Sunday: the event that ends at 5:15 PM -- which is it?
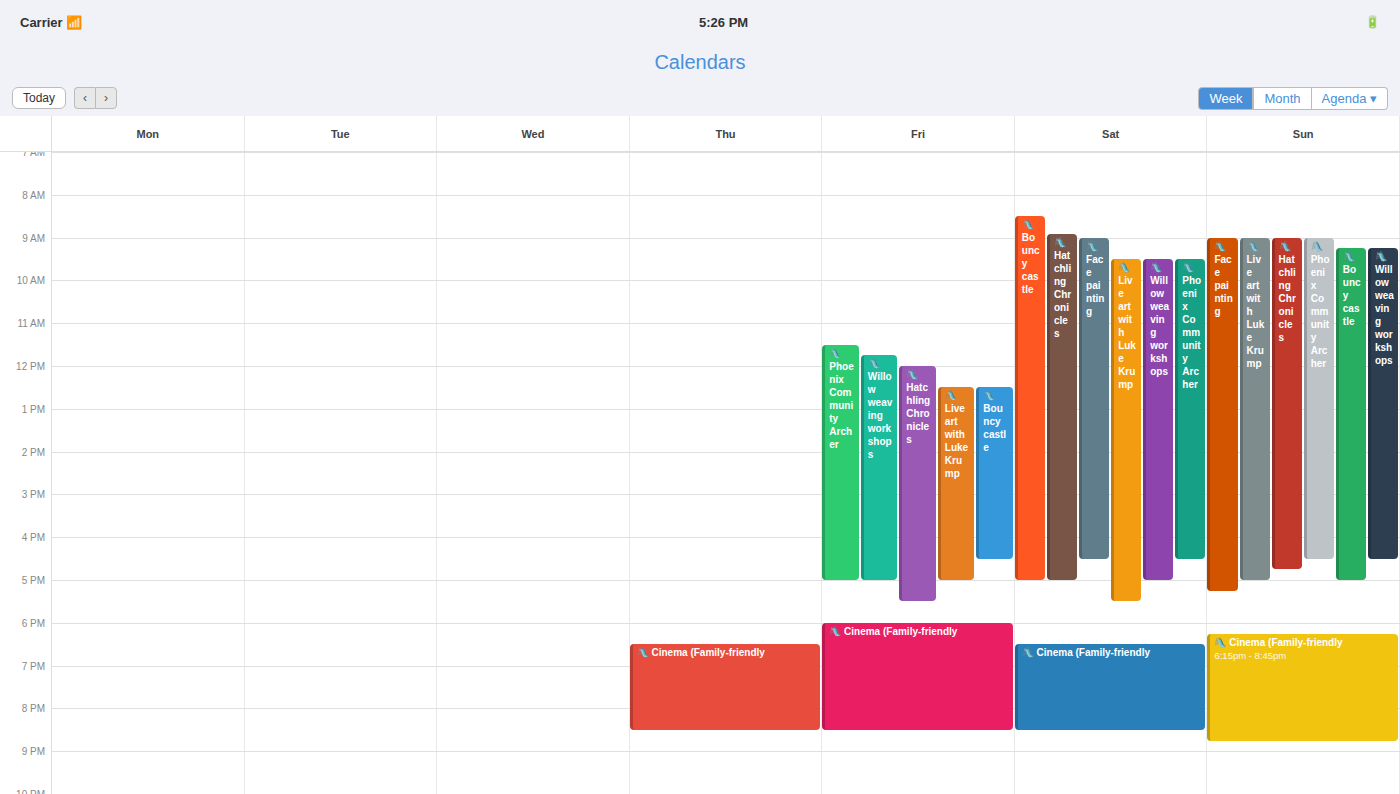
"🛝 Face painting"